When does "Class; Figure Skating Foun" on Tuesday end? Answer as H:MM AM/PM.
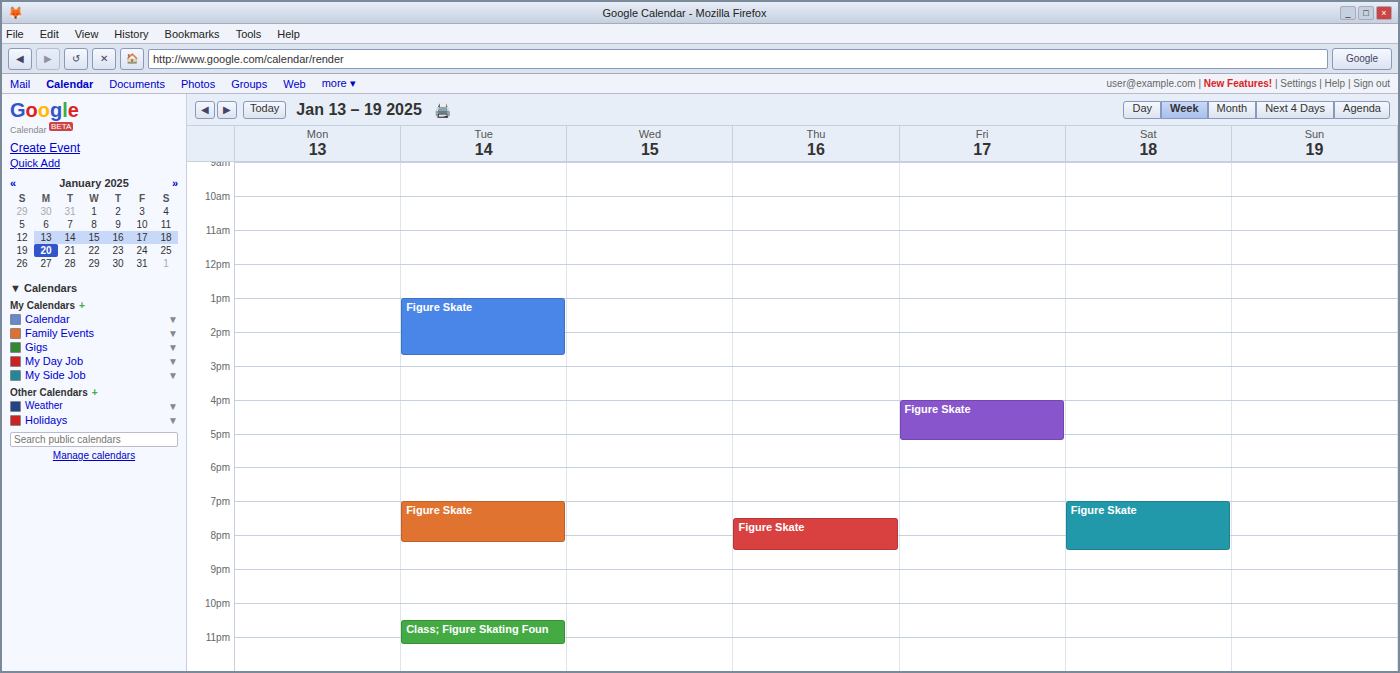
11:15 PM